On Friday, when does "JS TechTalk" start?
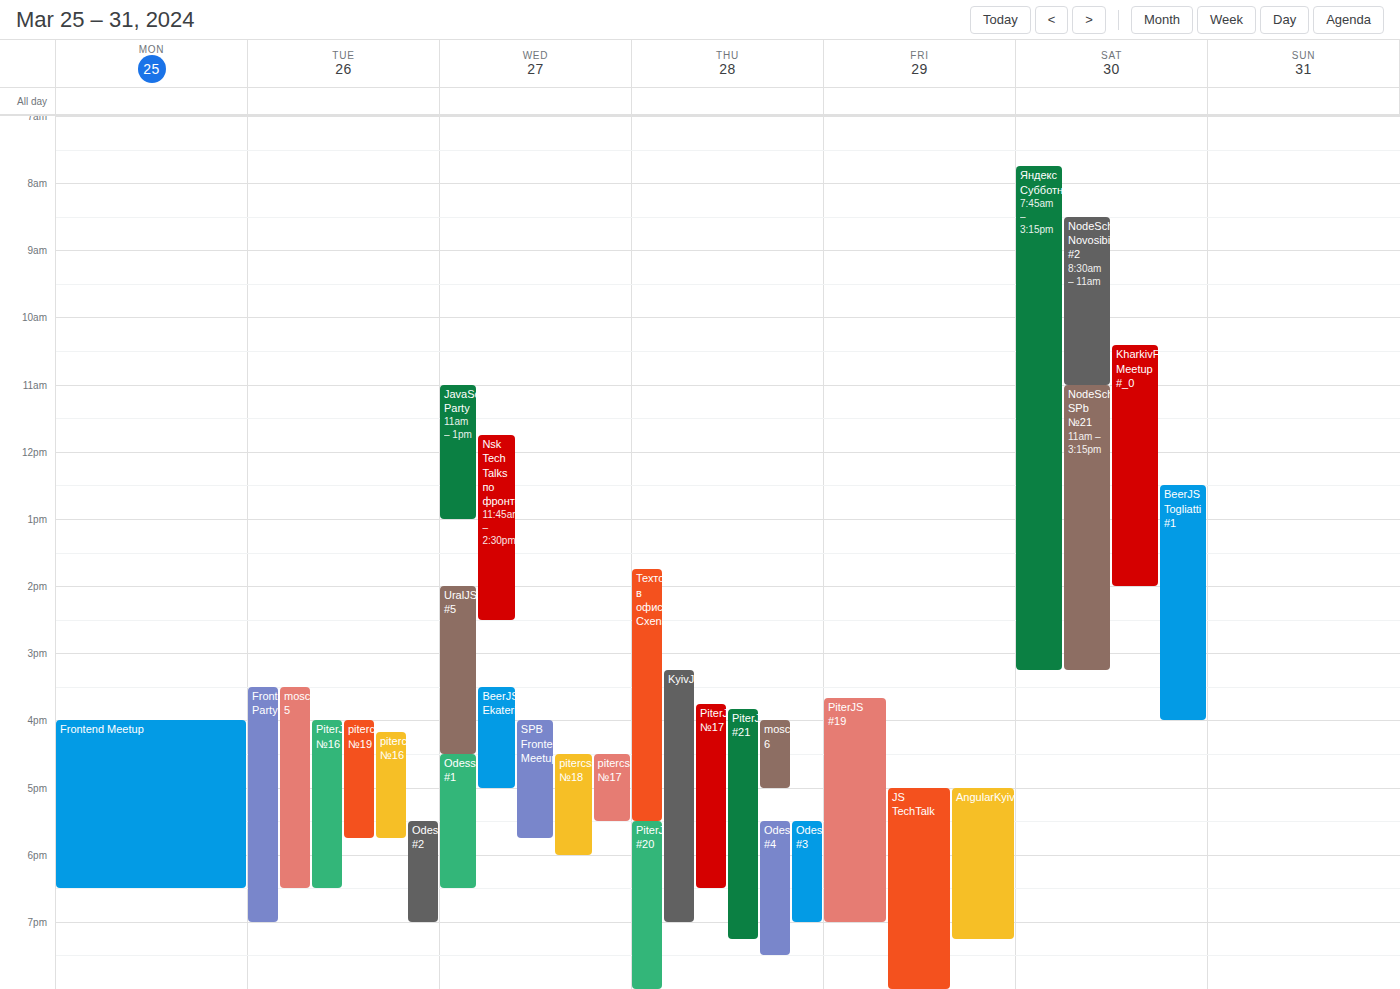
17:00